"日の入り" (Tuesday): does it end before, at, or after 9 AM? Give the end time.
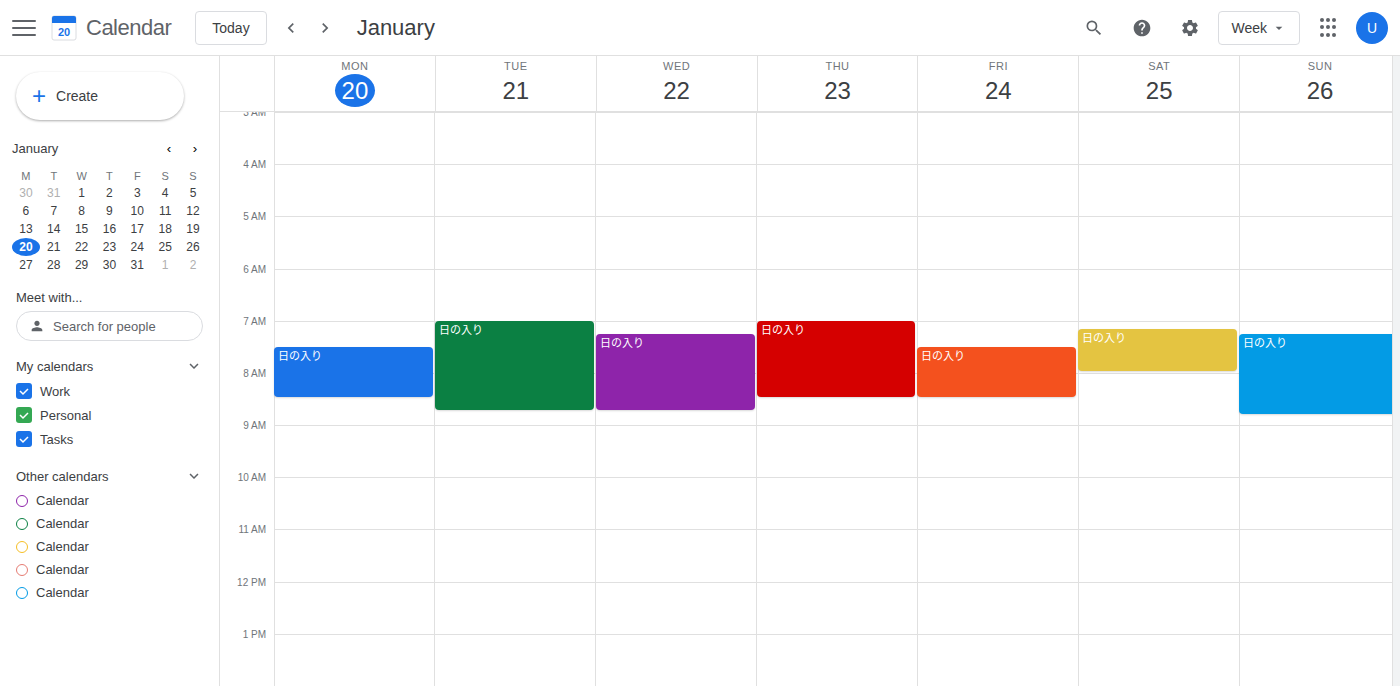
8:45 AM -- before 9 AM, 15 minutes above the 9 AM line.